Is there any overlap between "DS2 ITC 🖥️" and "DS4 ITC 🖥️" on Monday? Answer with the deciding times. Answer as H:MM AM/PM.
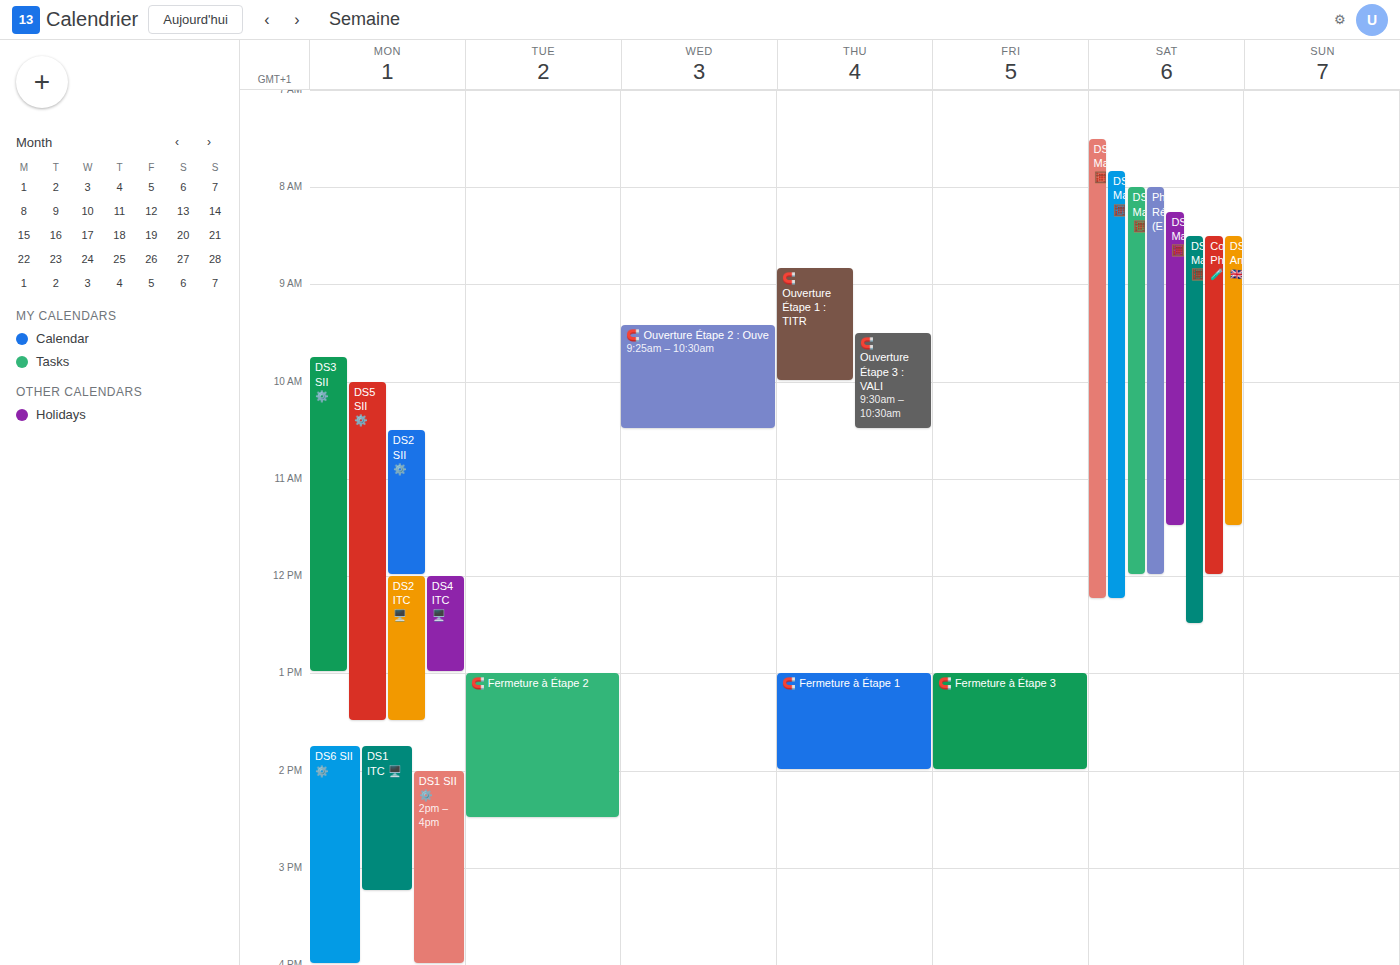
"DS2 ITC 🖥️" starts at 12:00 PM, before "DS4 ITC 🖥️" ends at 1:00 PM -- they overlap.